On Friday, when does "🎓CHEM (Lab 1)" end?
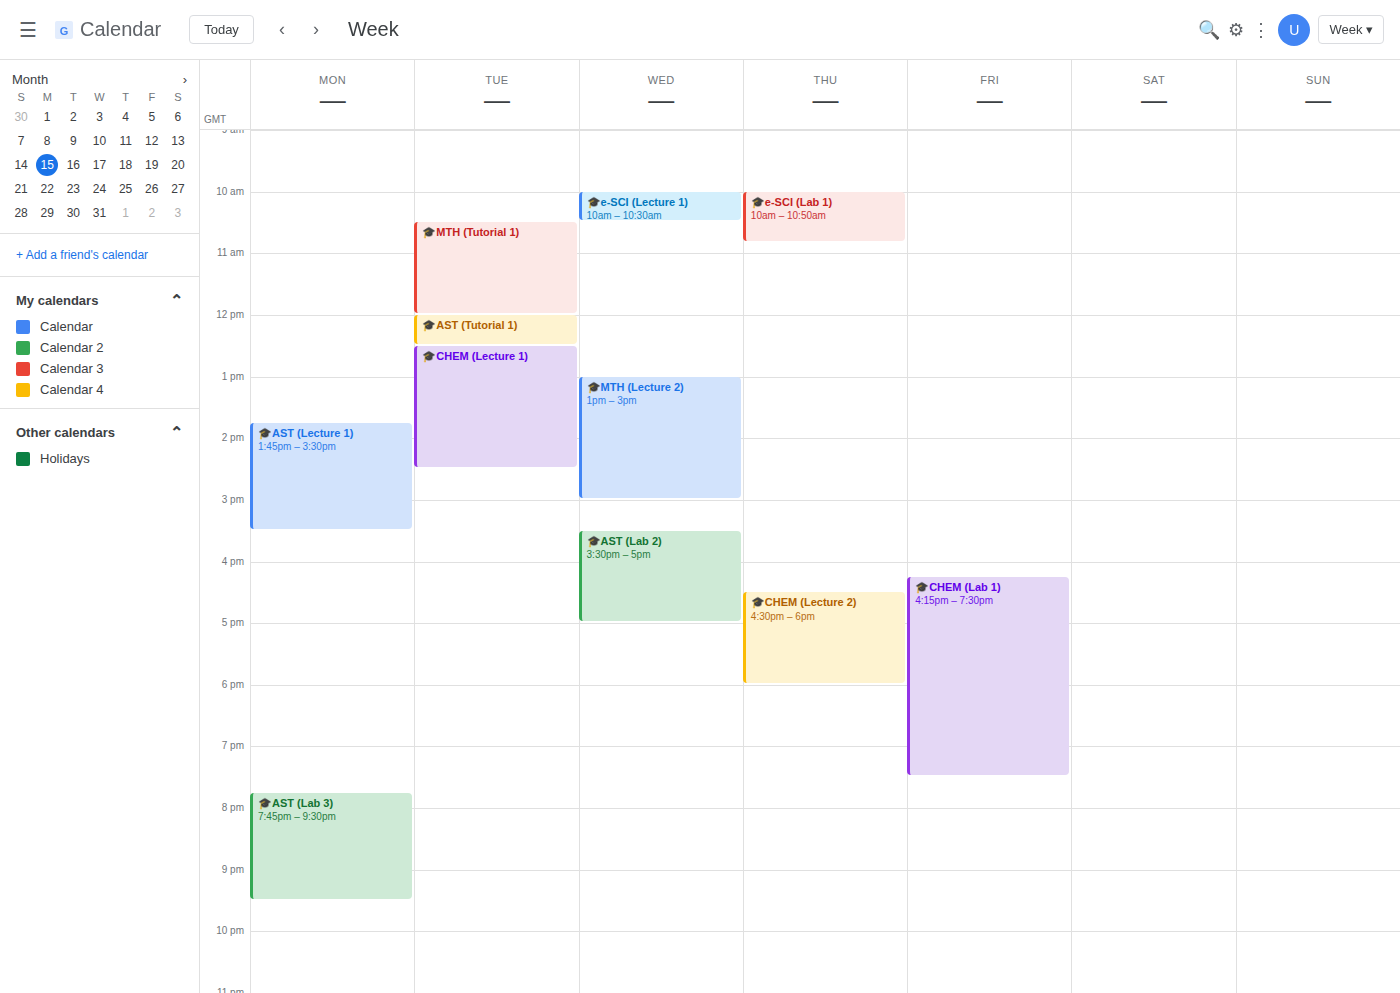
7:30 PM